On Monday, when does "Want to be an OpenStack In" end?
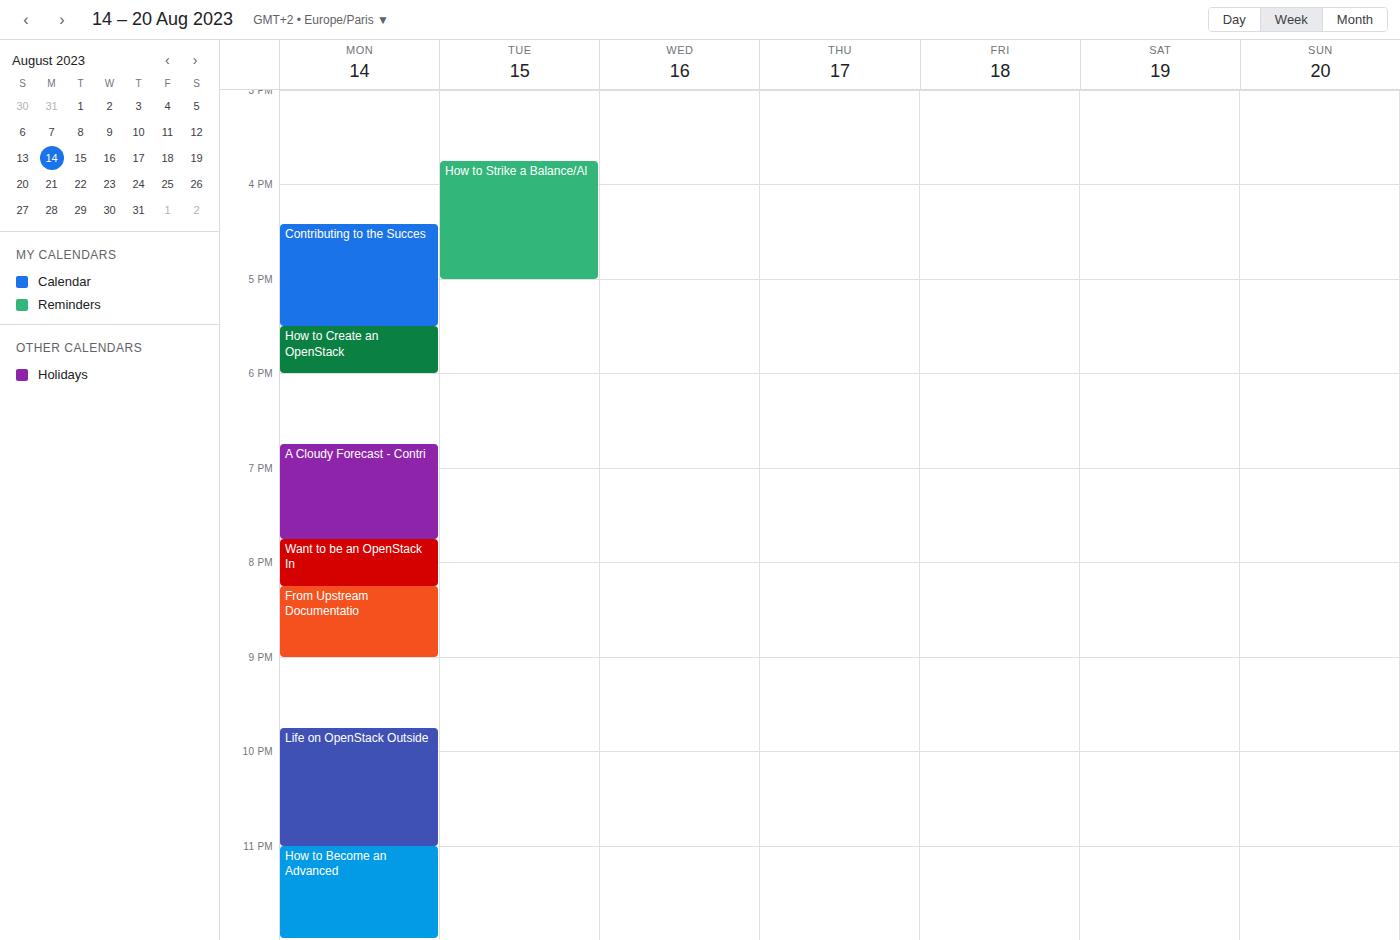
8:15 PM